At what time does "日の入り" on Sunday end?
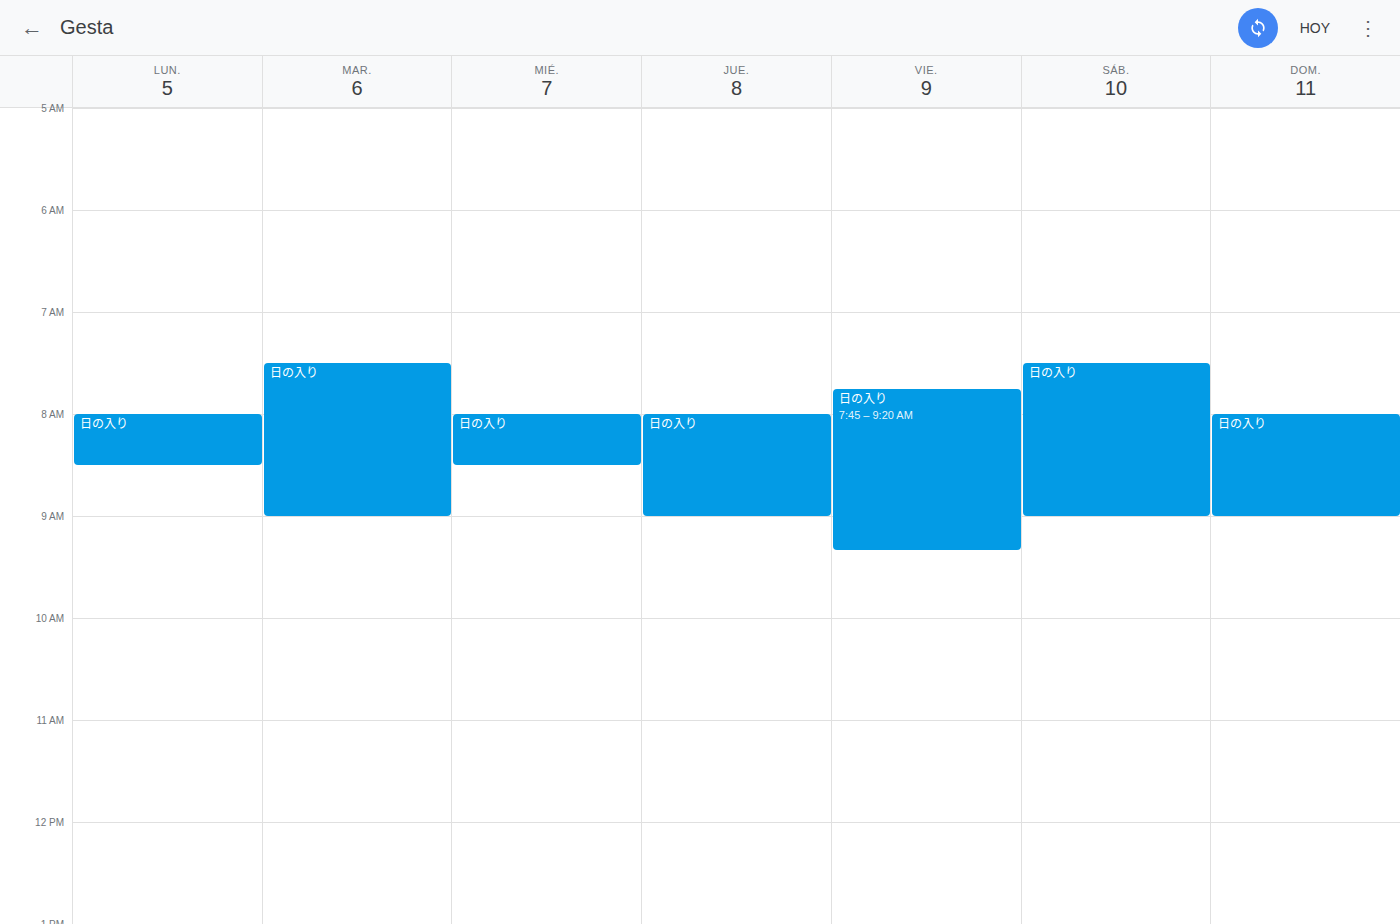
9:00 AM